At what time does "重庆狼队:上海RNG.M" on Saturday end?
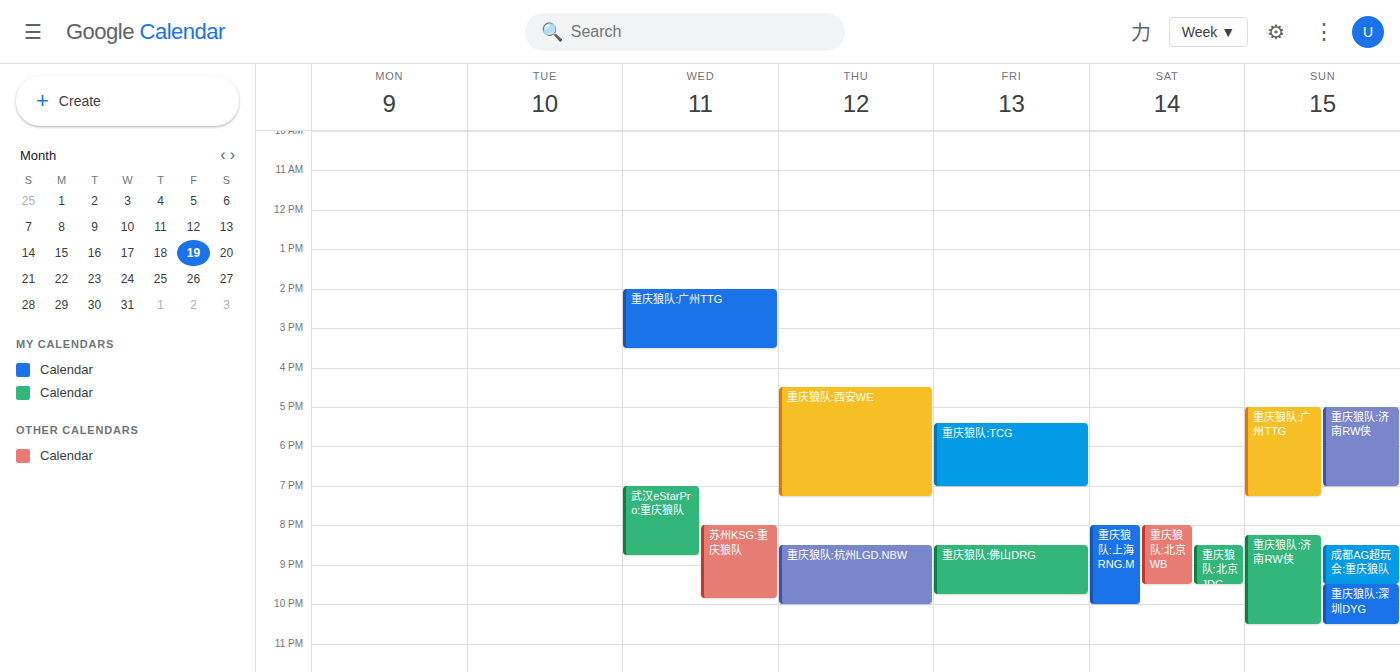
10:00 PM